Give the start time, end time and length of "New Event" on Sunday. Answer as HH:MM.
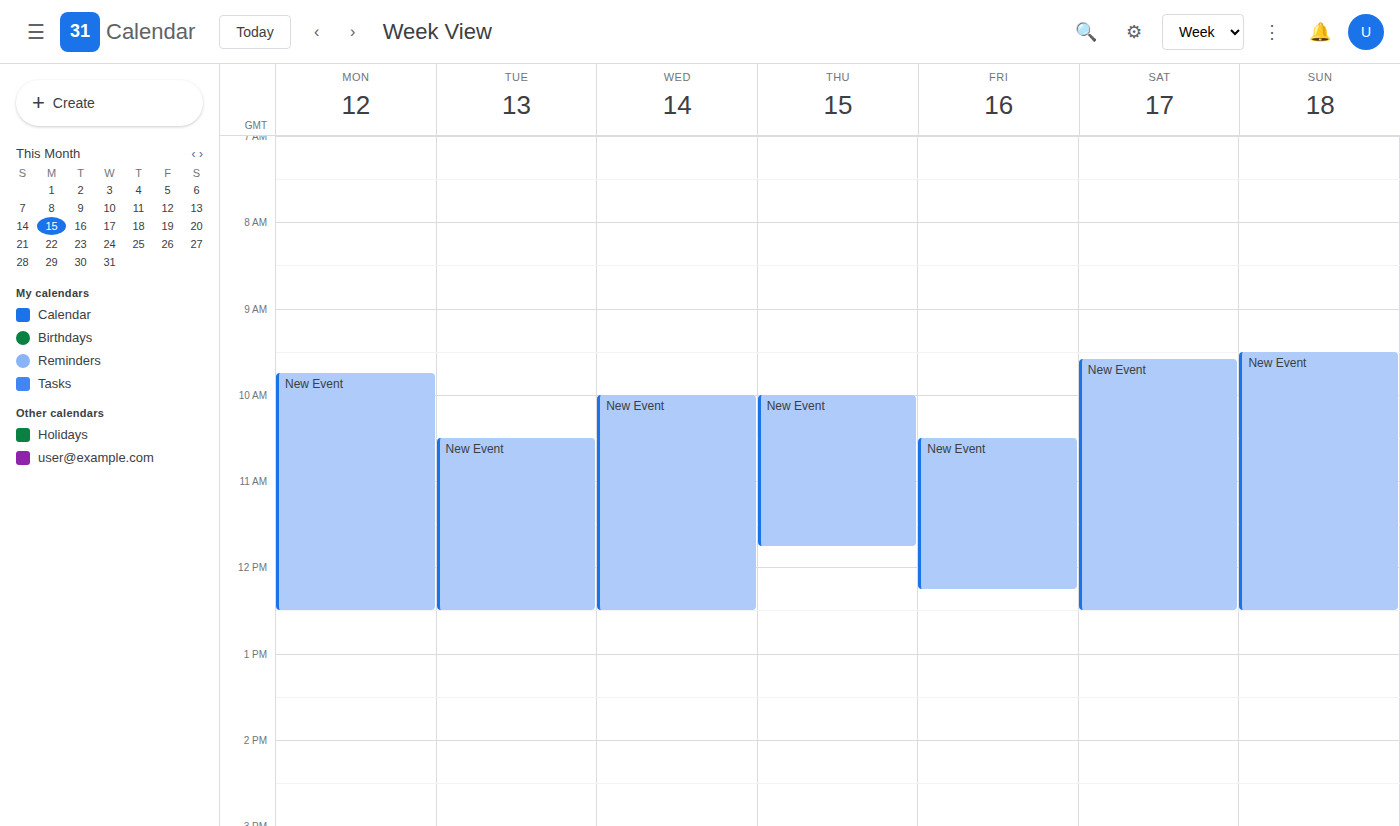
09:30 to 12:30, 3 hours